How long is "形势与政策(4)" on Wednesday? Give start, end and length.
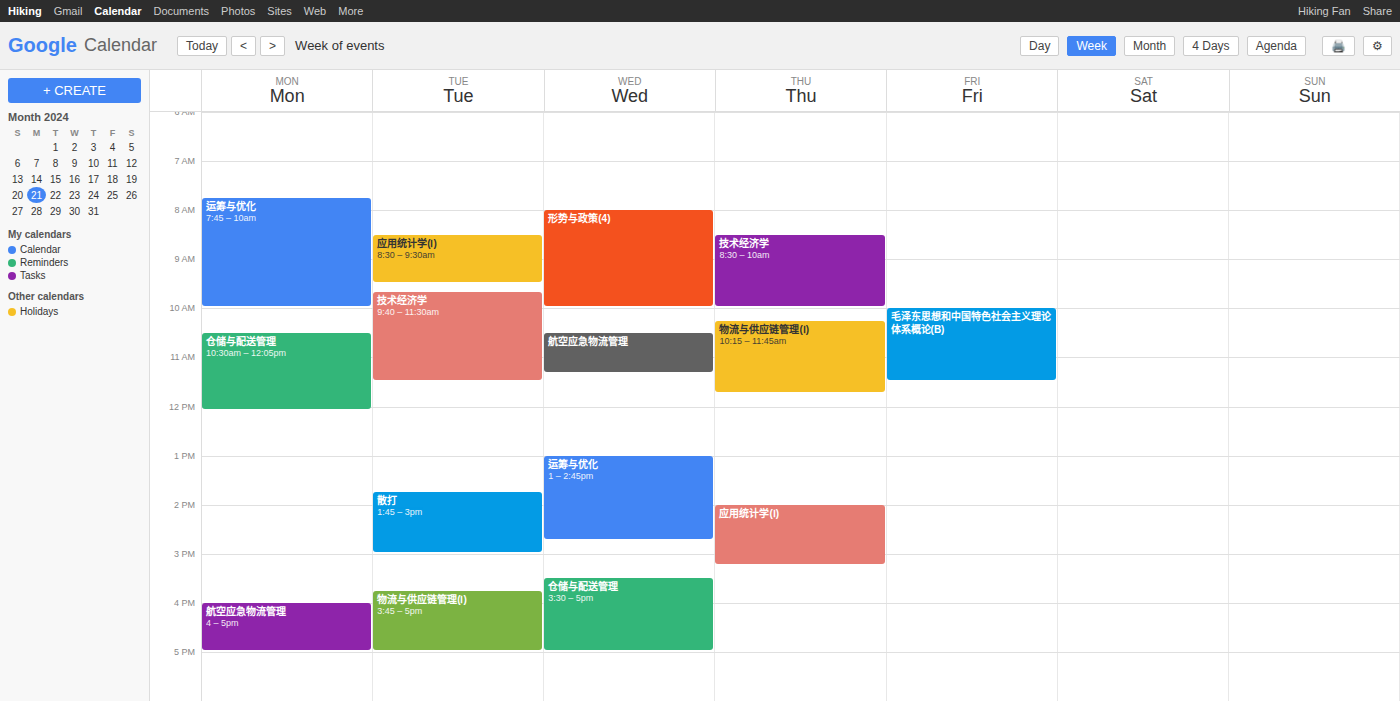
8:00 AM to 10:00 AM, 2 hours